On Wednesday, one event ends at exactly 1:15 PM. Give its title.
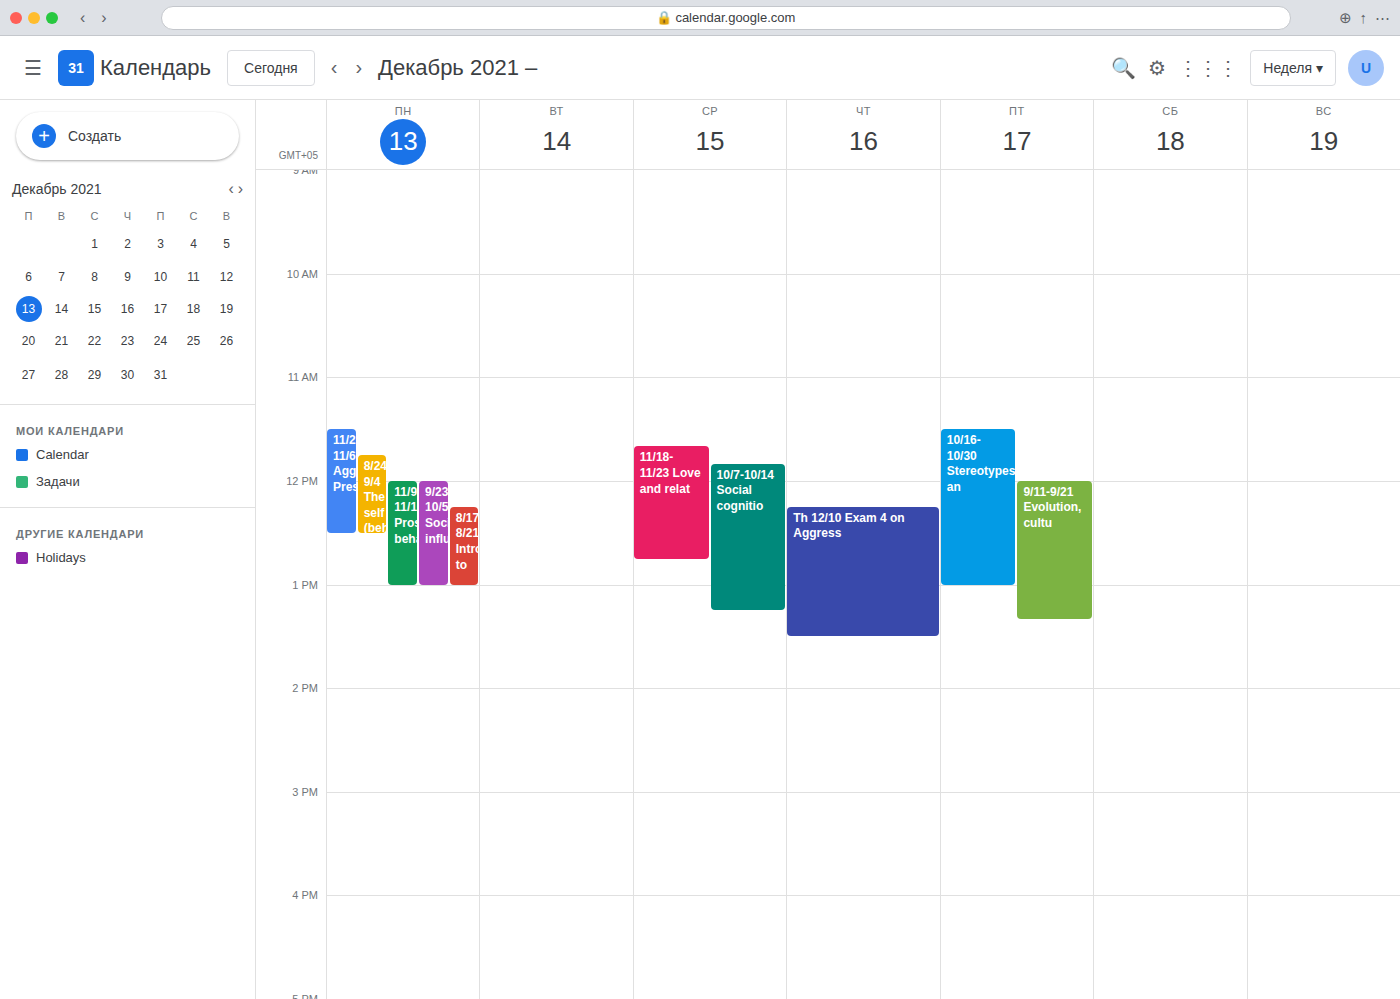
"10/7-10/14 Social cognitio"